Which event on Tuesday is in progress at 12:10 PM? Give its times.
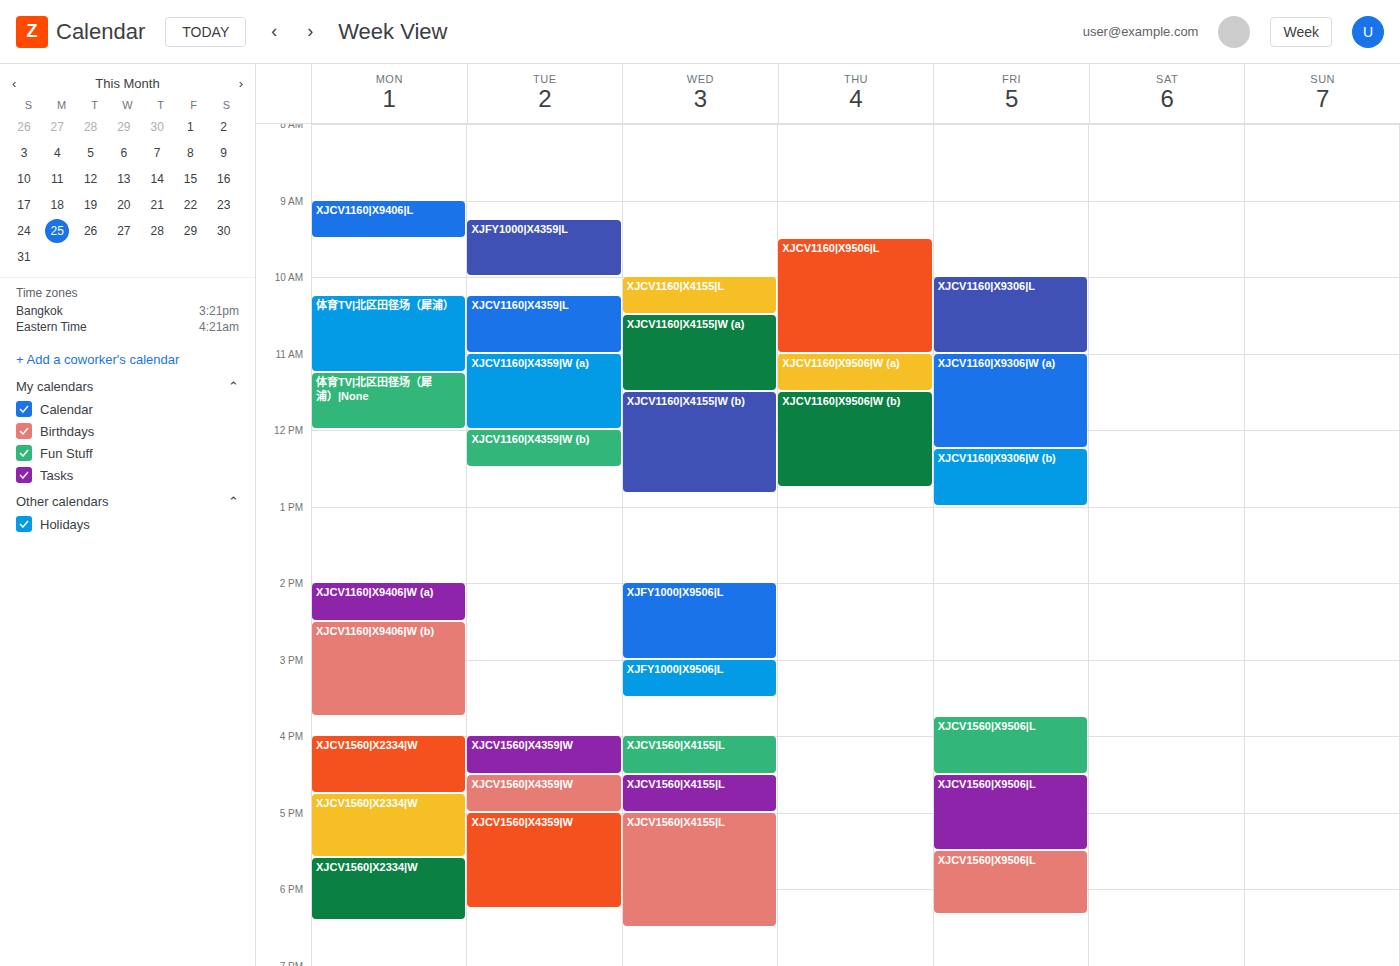
"XJCV1160|X4359|W (b)", 12:00 PM to 12:30 PM